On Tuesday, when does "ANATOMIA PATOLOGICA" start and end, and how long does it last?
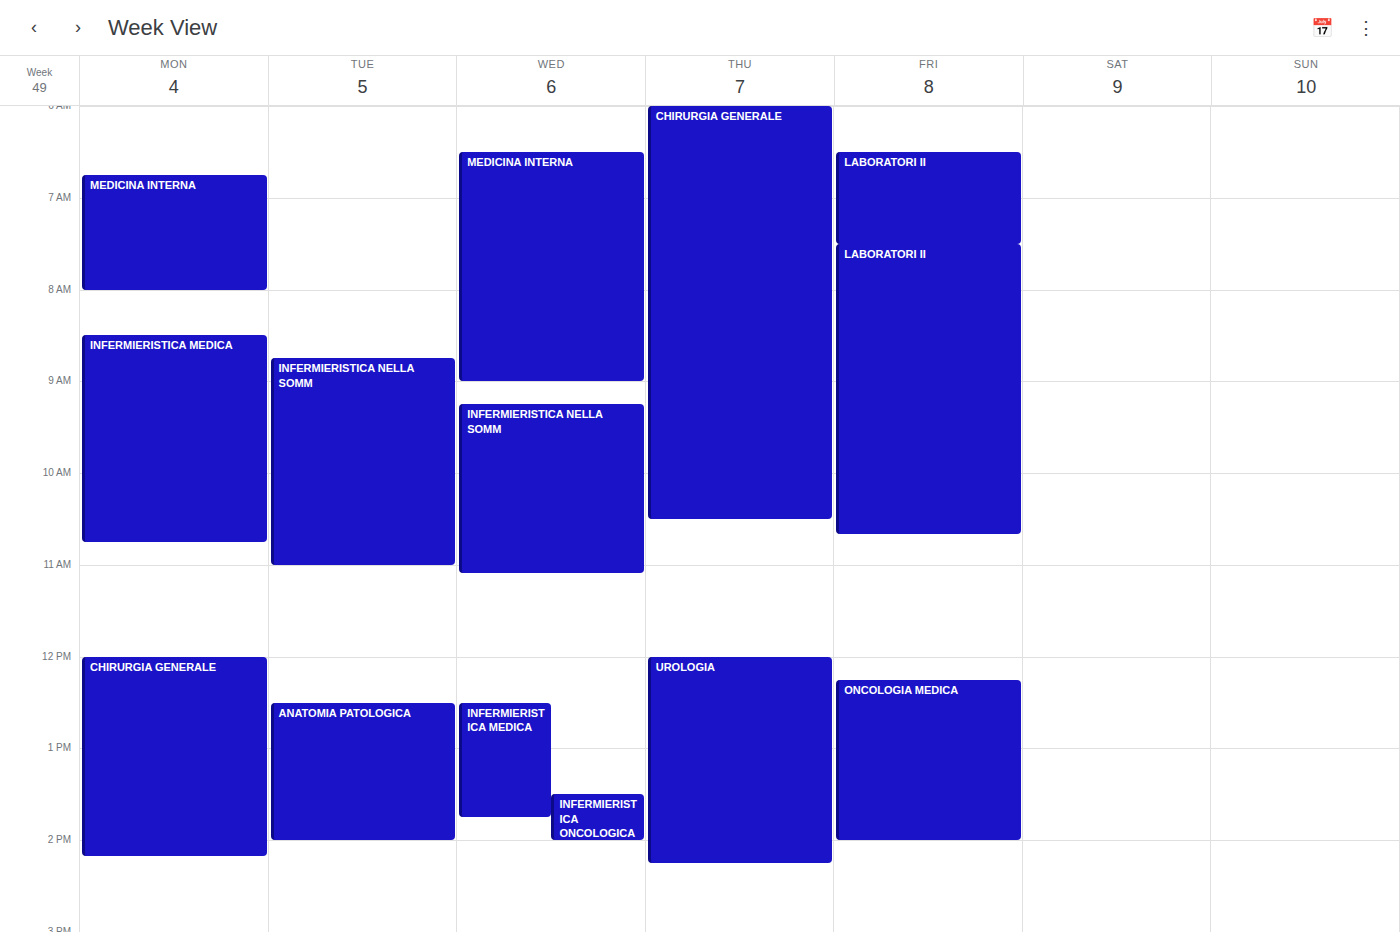
12:30 PM to 2:00 PM, 1 hour 30 minutes